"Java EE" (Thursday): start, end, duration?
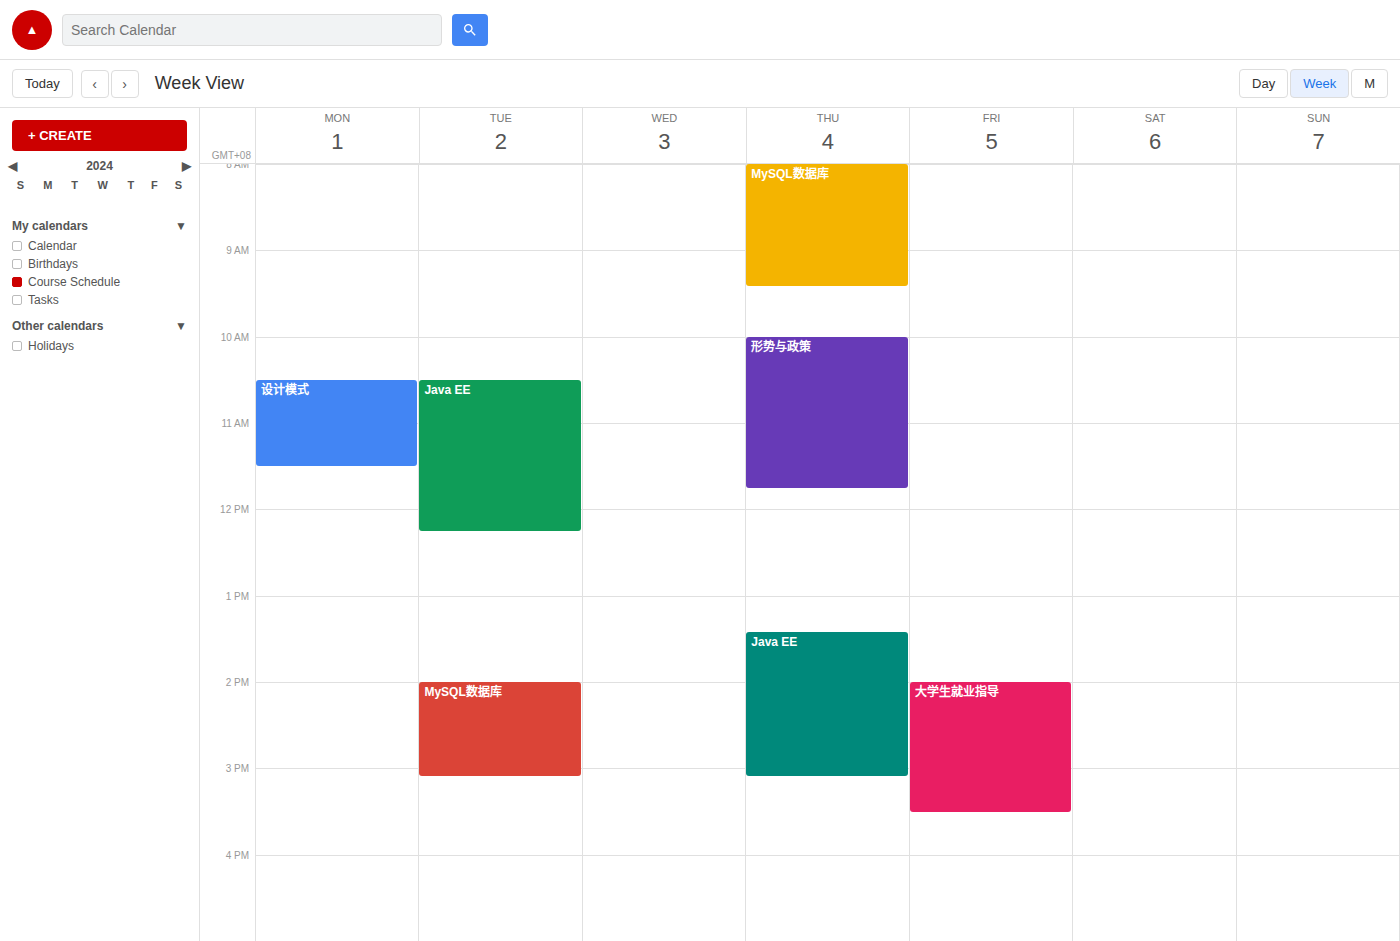
1:25 PM to 3:05 PM, 1 hour 40 minutes